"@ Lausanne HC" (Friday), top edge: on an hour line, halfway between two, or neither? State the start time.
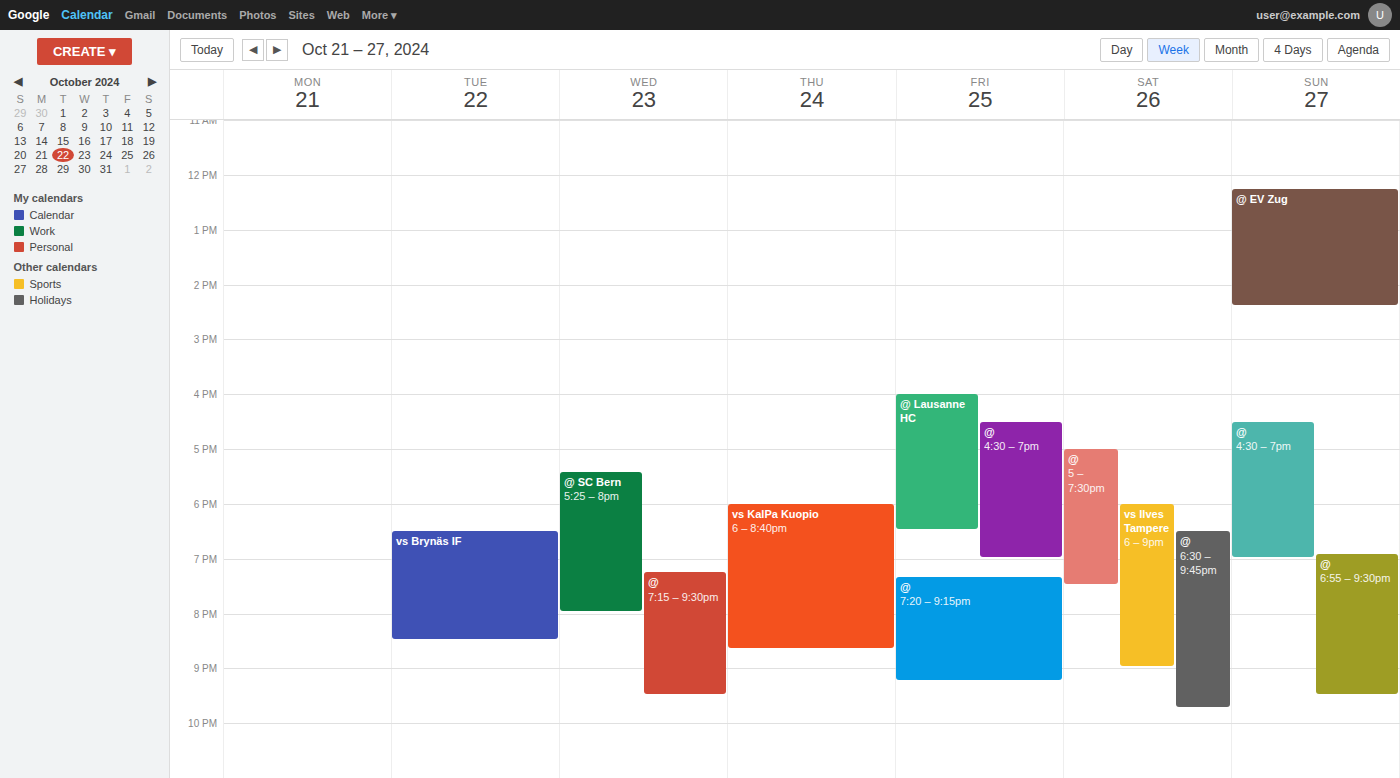
4:00 PM -- exactly on the 4 PM line.